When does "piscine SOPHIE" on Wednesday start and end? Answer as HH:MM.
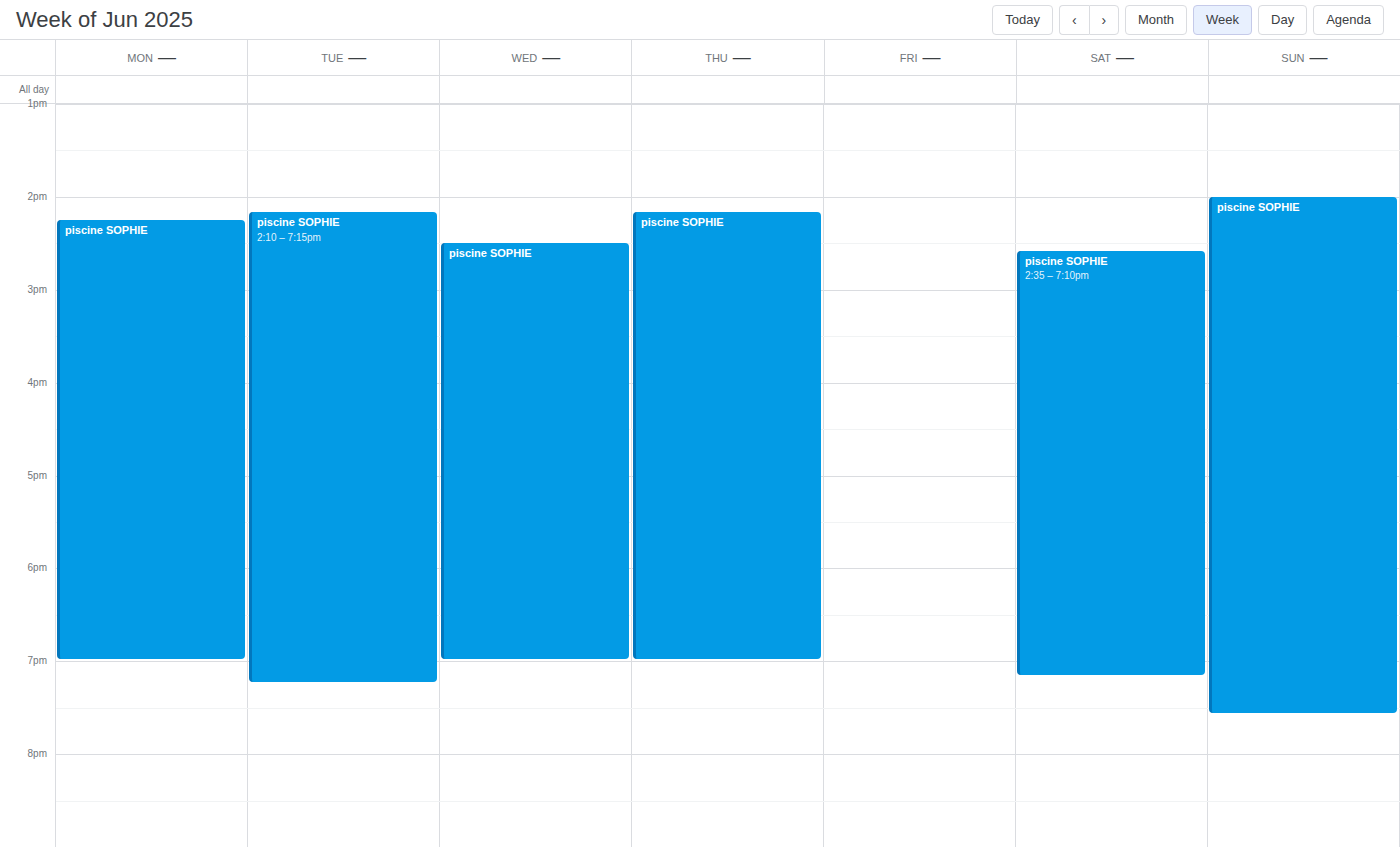
14:30 to 19:00